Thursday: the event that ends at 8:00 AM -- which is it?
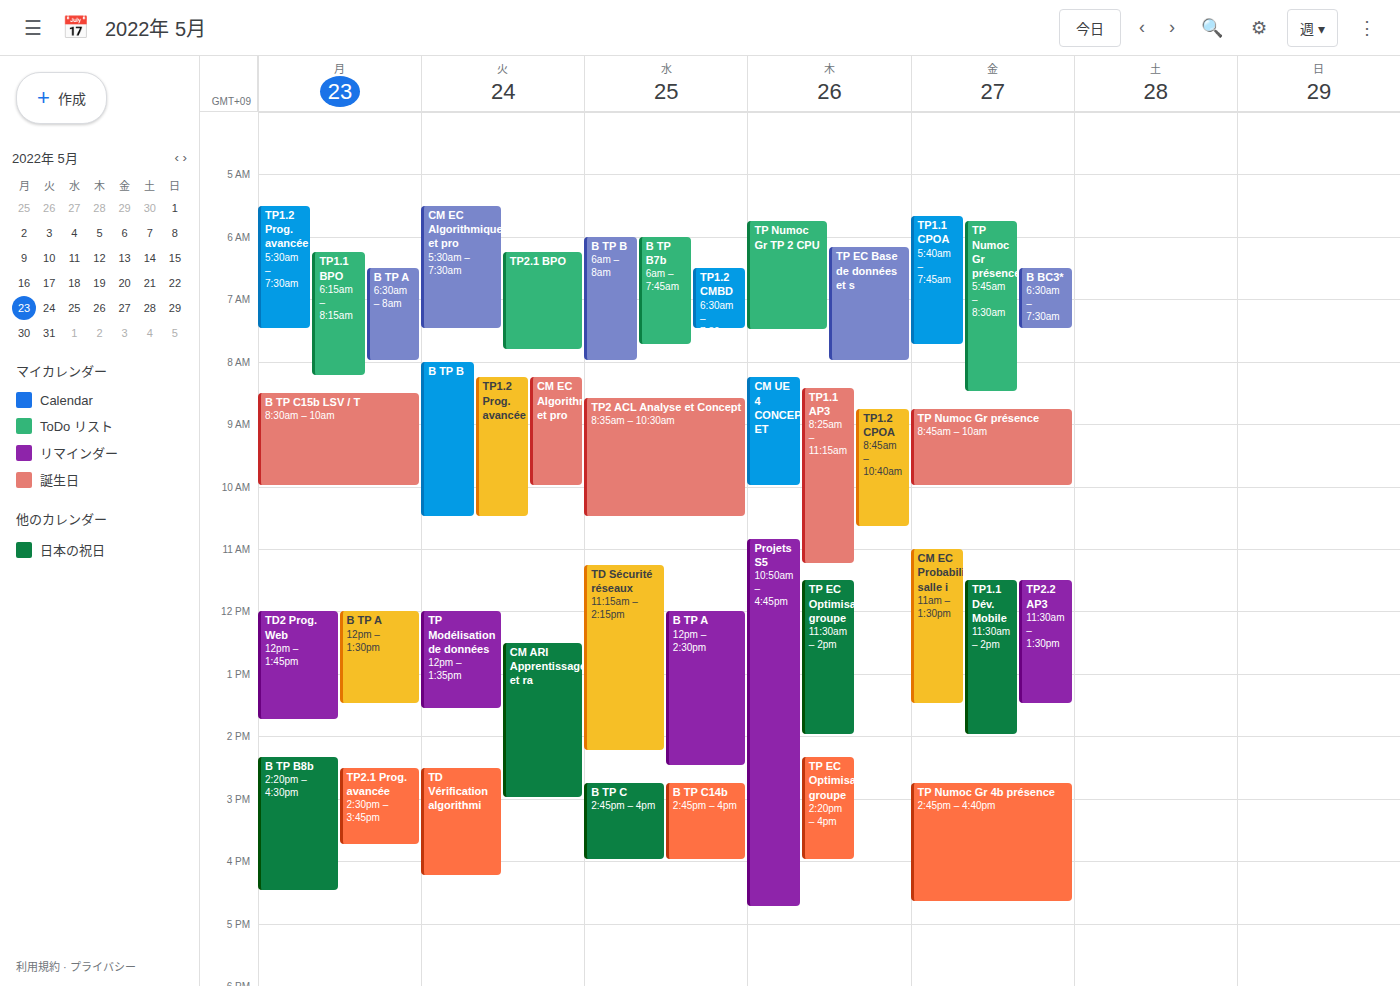
"TP EC Base de données et s"